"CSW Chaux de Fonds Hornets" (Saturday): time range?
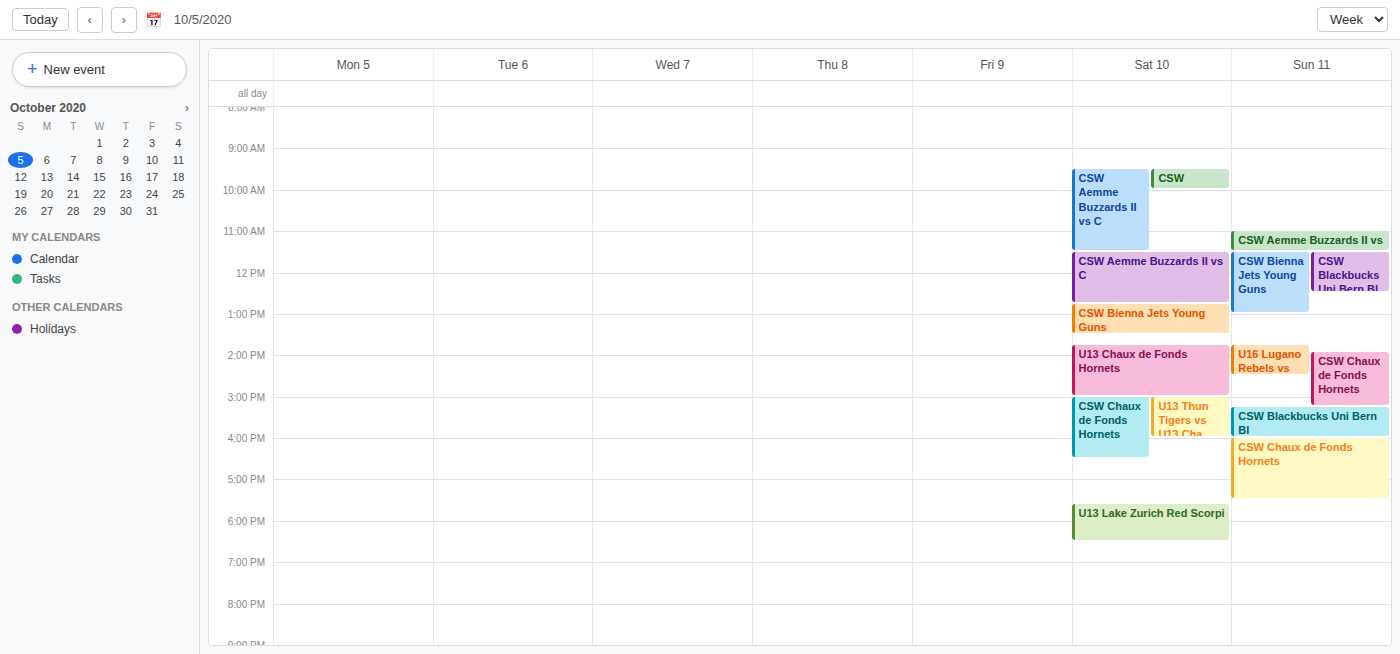
3:00 PM to 4:30 PM